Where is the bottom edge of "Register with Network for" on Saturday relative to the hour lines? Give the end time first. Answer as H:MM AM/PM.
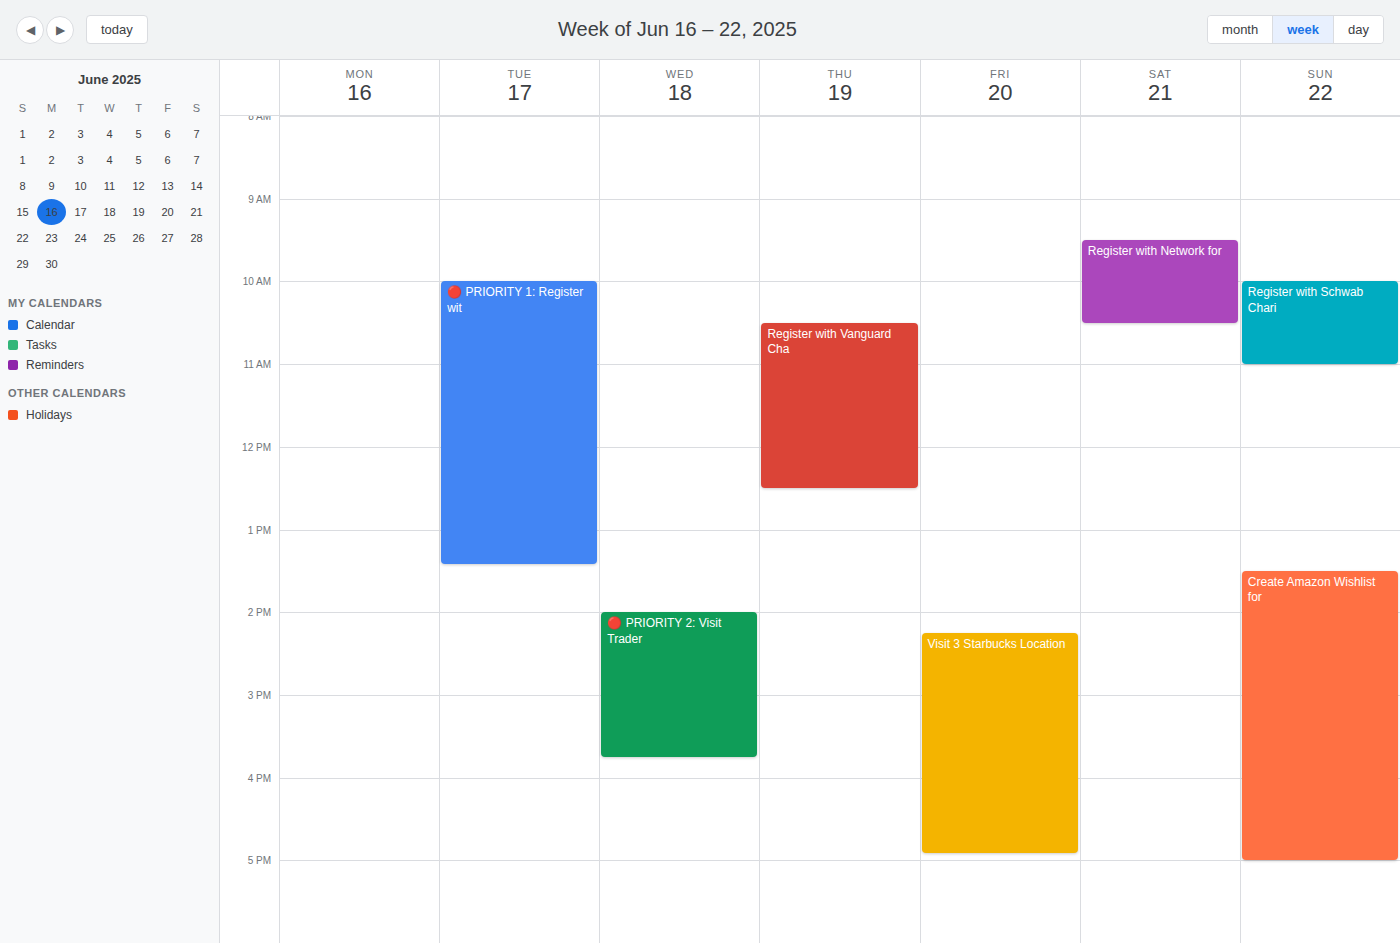
10:30 AM -- halfway between the 10 AM and 11 AM lines.